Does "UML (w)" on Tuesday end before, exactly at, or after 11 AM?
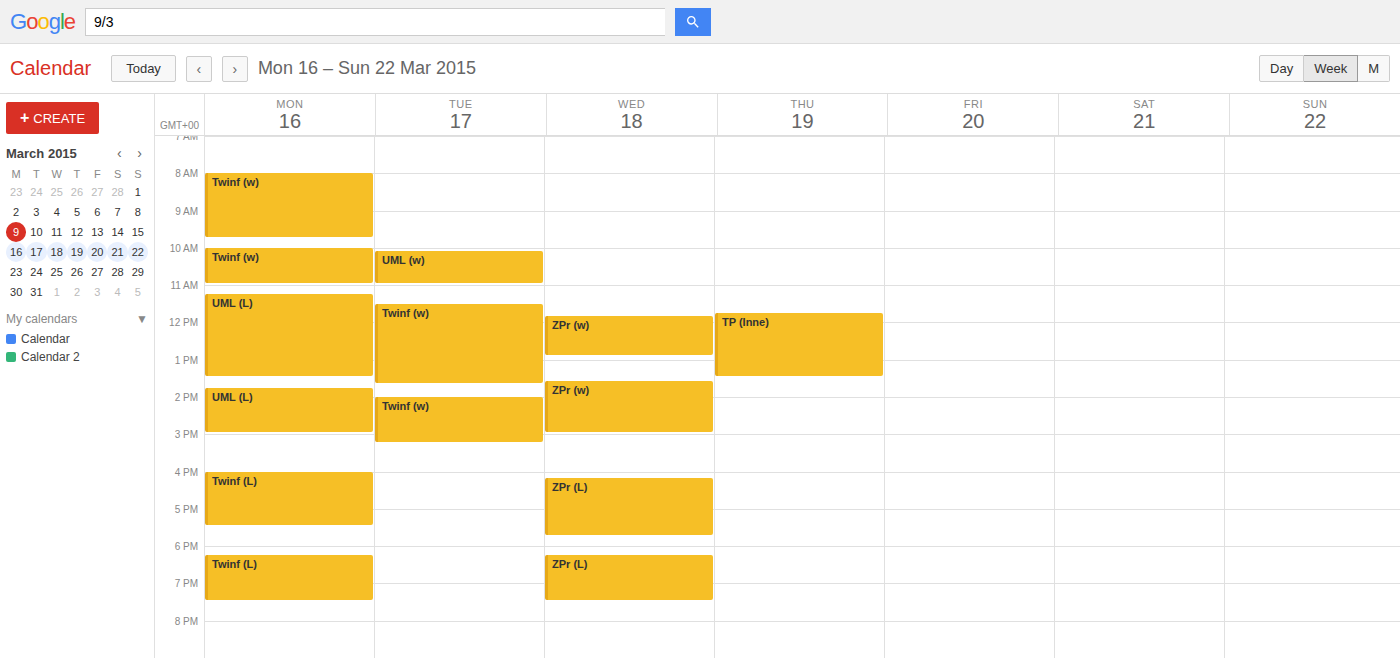
11:00 AM -- exactly at 11 AM, on the 11 AM line.